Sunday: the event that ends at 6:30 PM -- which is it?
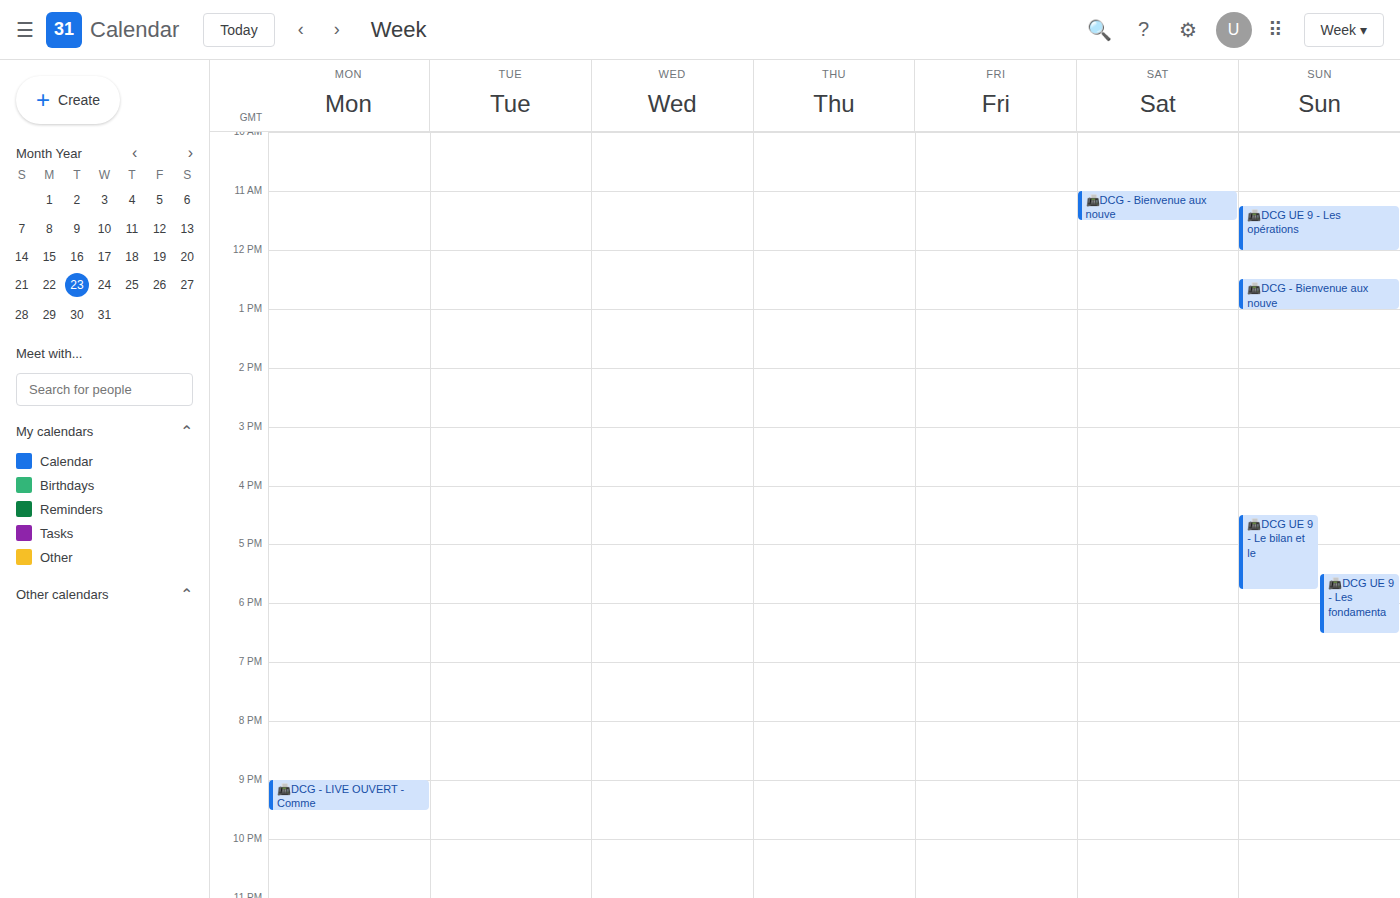
"📠DCG UE 9 - Les fondamenta"